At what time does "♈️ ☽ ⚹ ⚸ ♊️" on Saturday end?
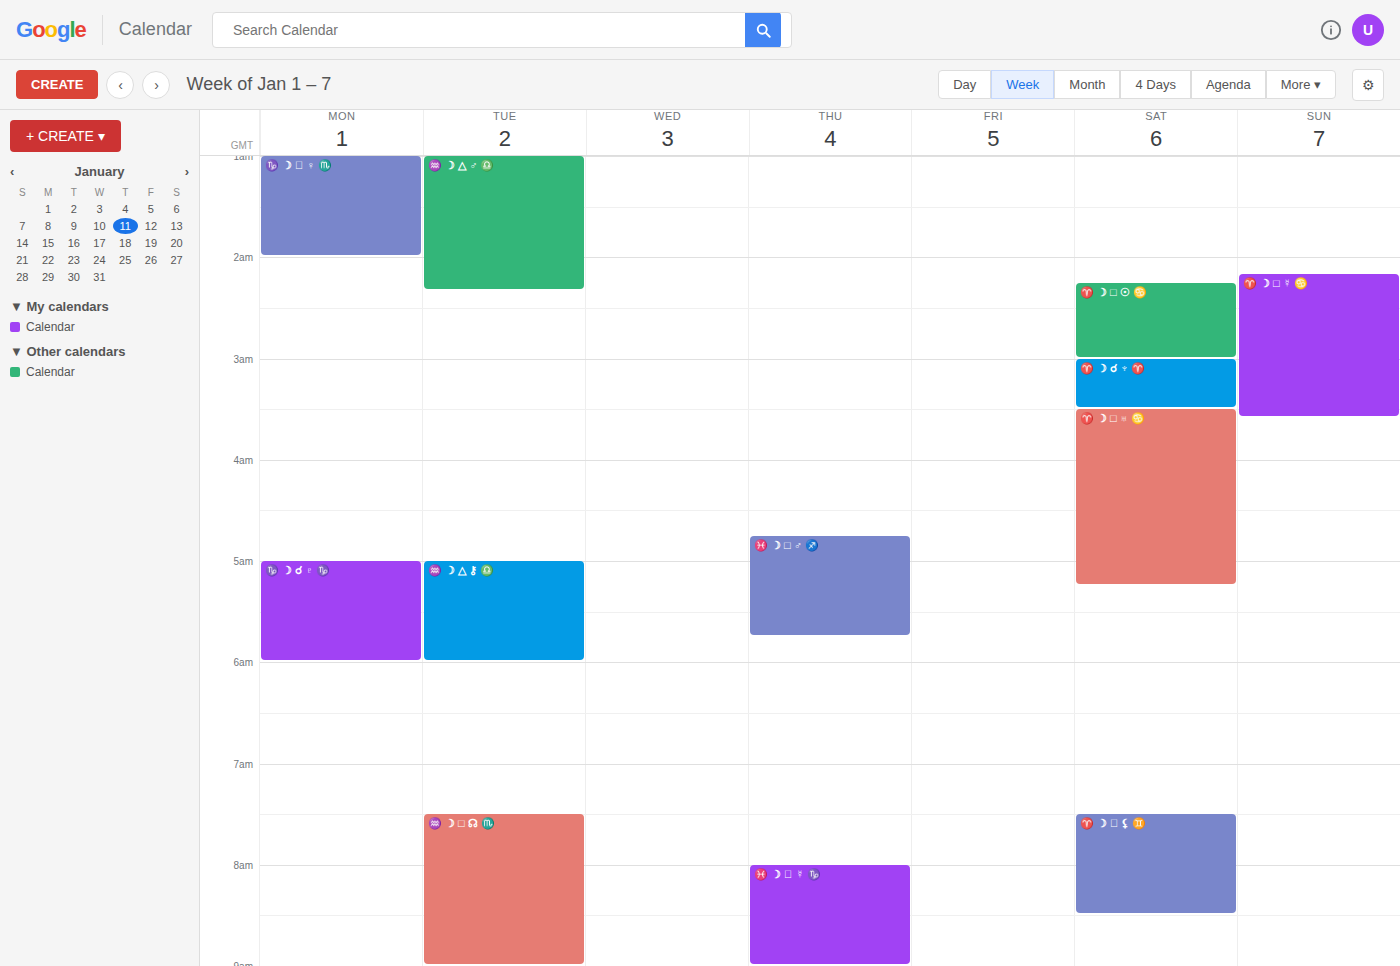
8:30 AM